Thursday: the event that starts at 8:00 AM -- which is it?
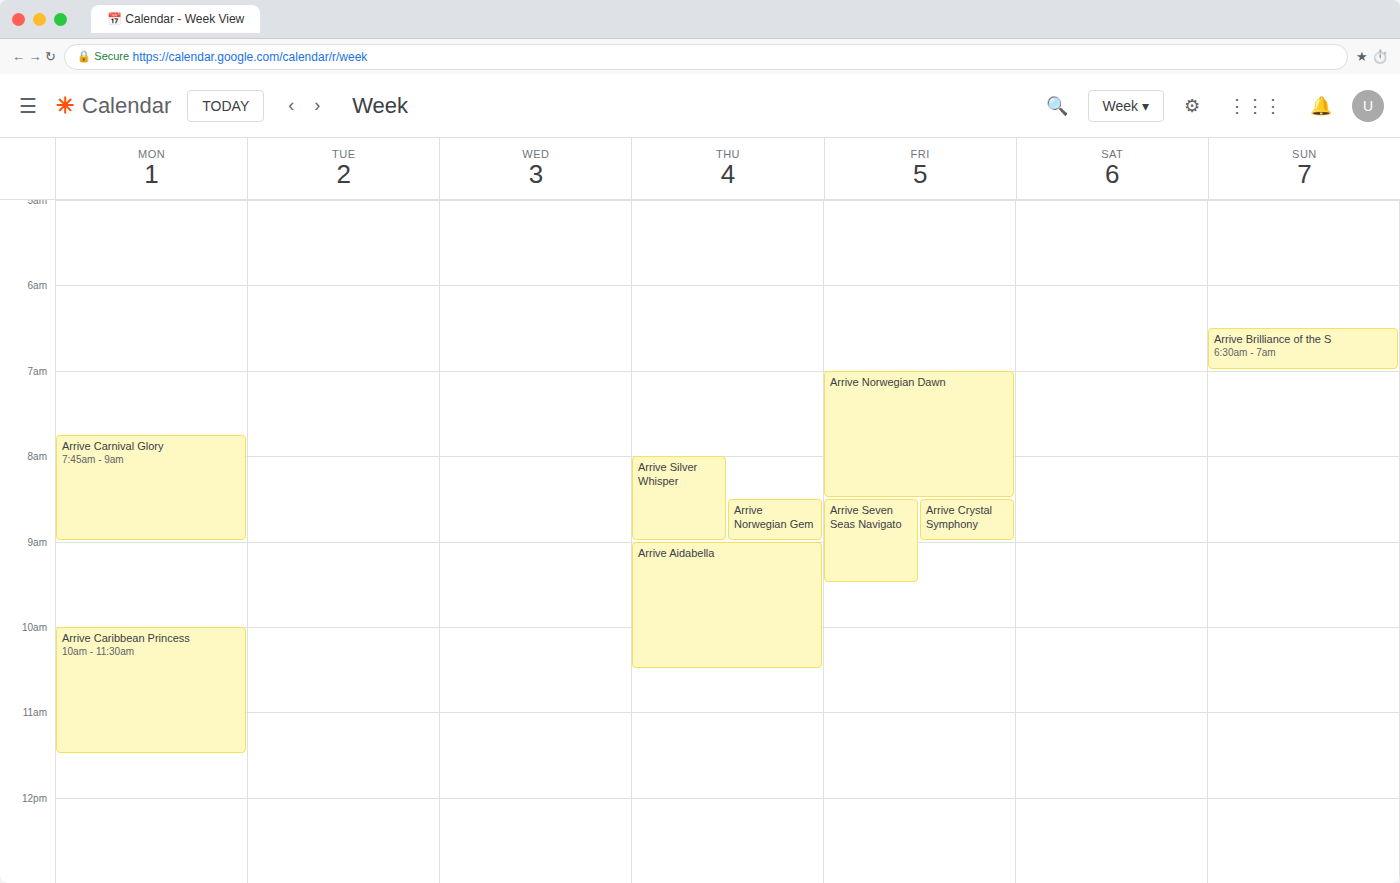
"Arrive Silver Whisper"